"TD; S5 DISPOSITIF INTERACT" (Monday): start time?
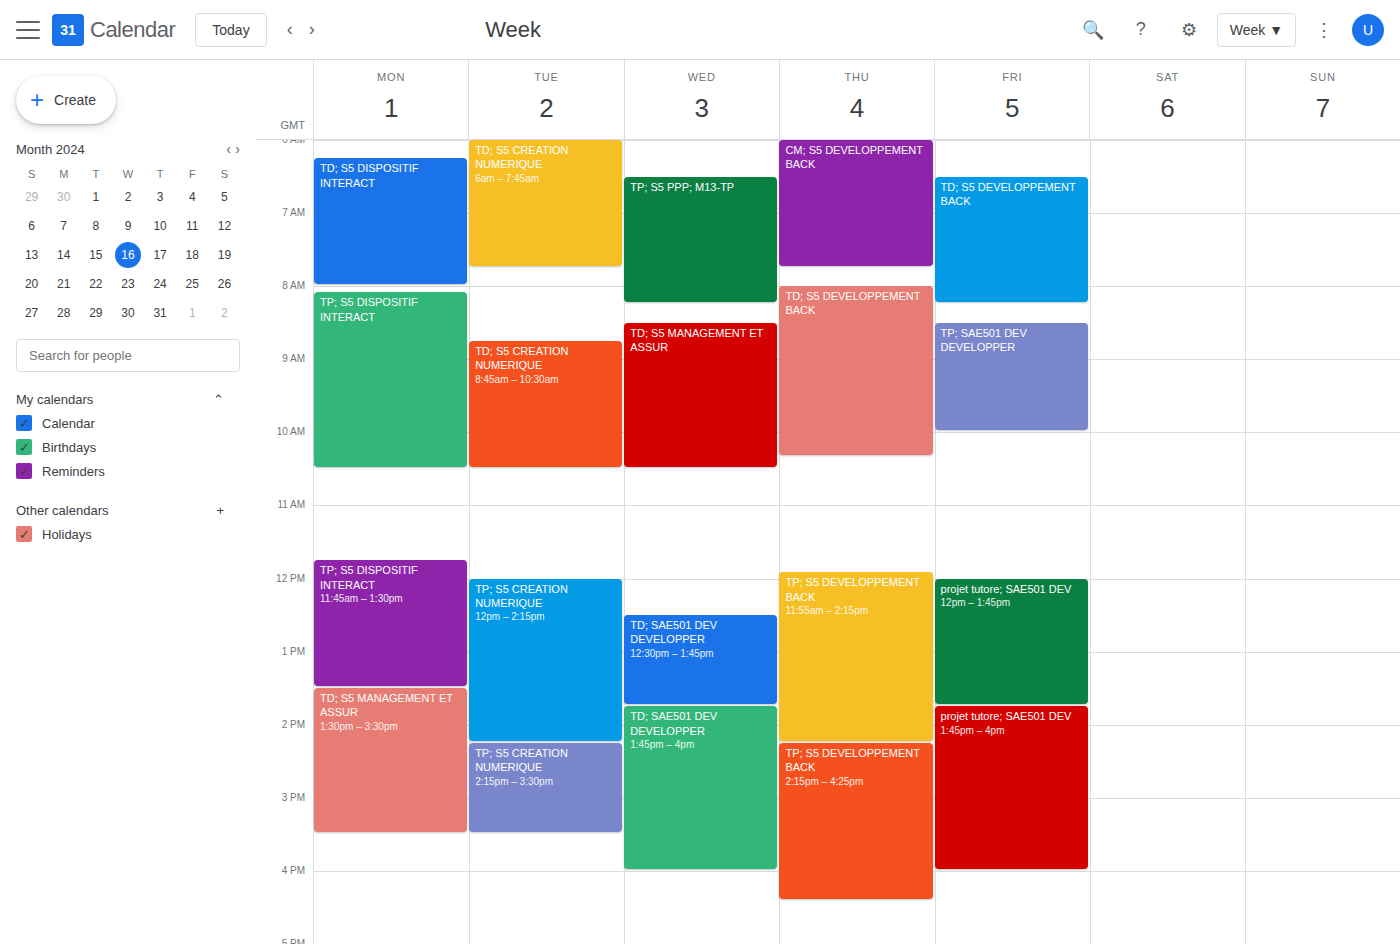
6:15 AM